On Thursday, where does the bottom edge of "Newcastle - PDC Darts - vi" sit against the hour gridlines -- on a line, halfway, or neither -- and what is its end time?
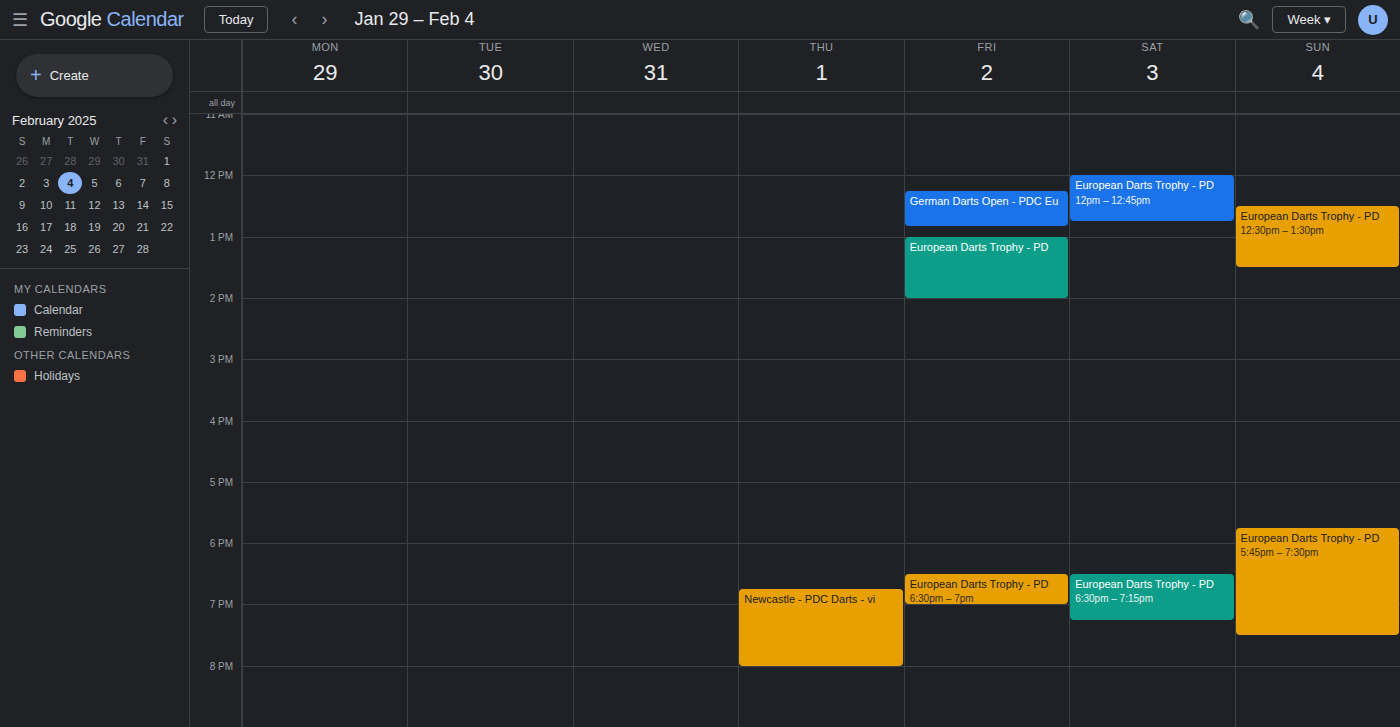
8:00 PM -- exactly on the 8 PM line.